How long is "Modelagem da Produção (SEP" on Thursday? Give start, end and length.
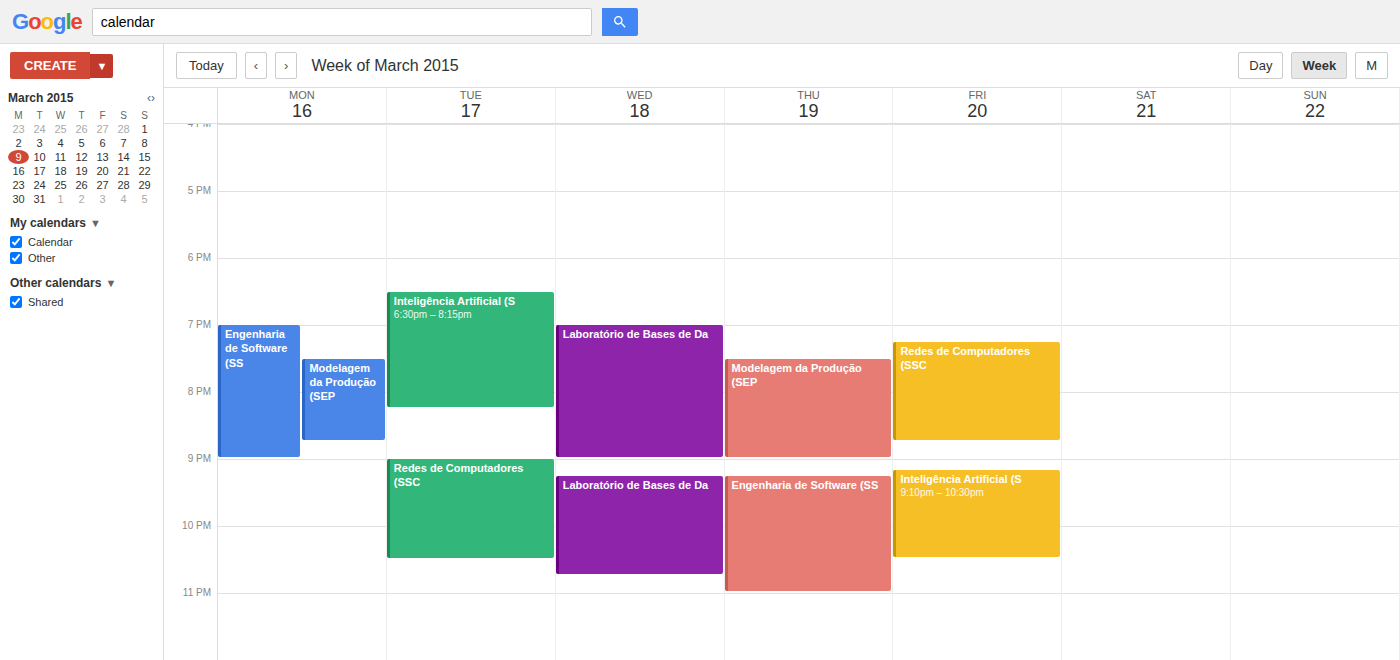
7:30 PM to 9:00 PM, 1 hour 30 minutes